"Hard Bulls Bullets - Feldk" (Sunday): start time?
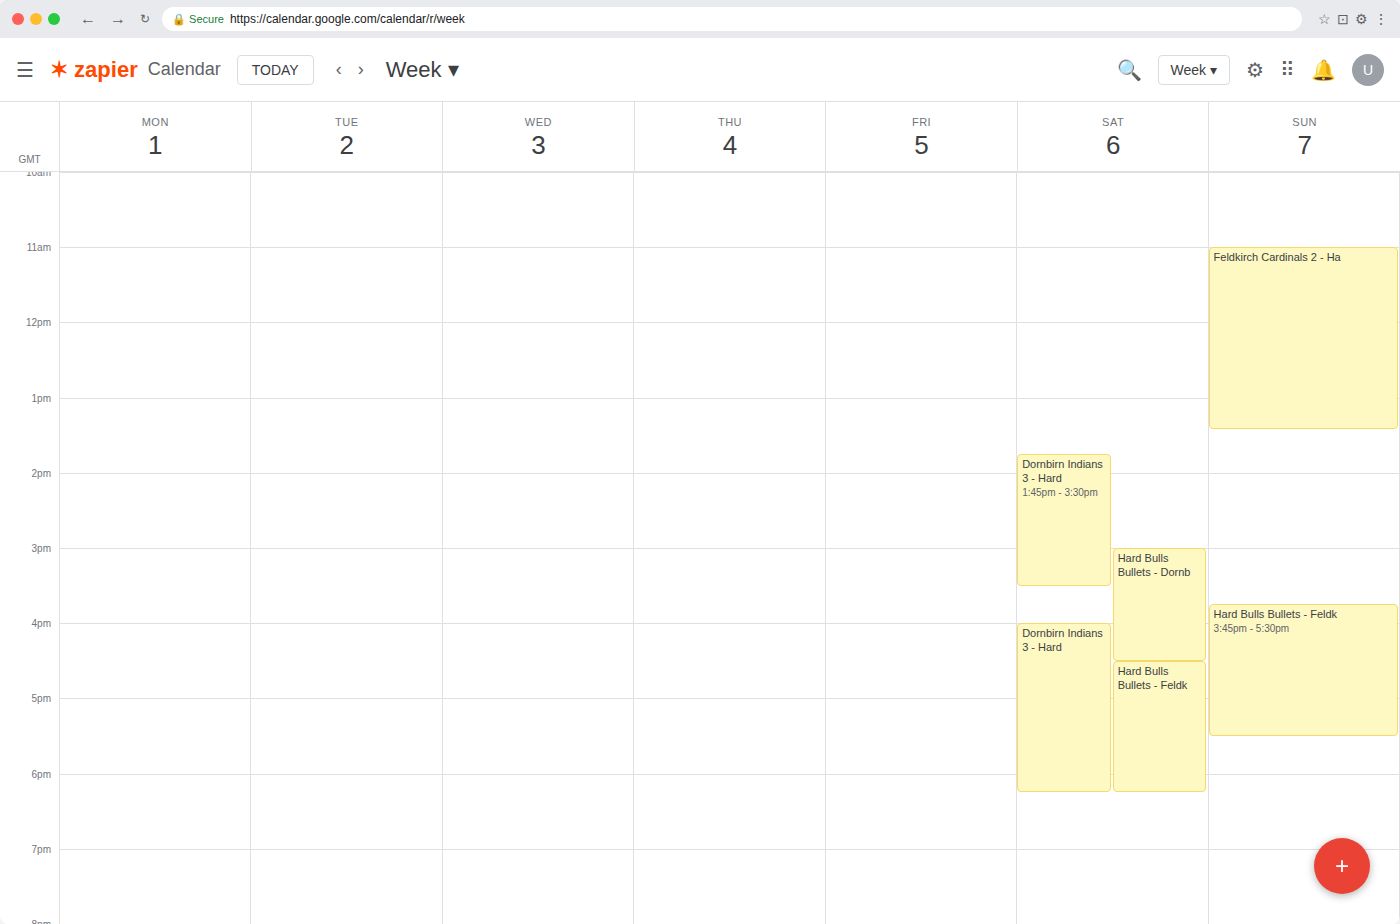
3:45 PM